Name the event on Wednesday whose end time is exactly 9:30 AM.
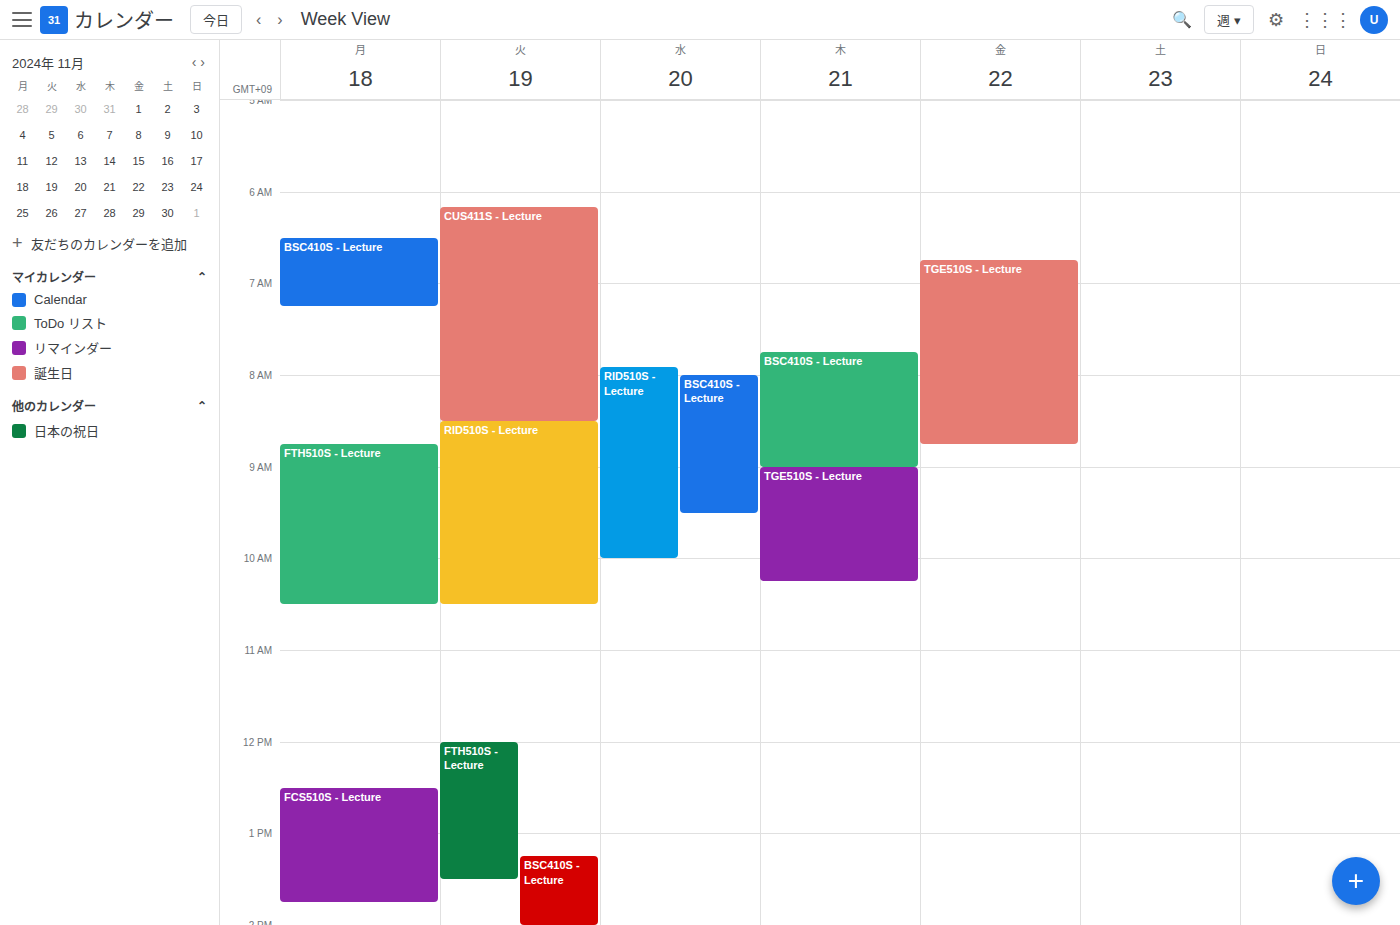
"BSC410S - Lecture"